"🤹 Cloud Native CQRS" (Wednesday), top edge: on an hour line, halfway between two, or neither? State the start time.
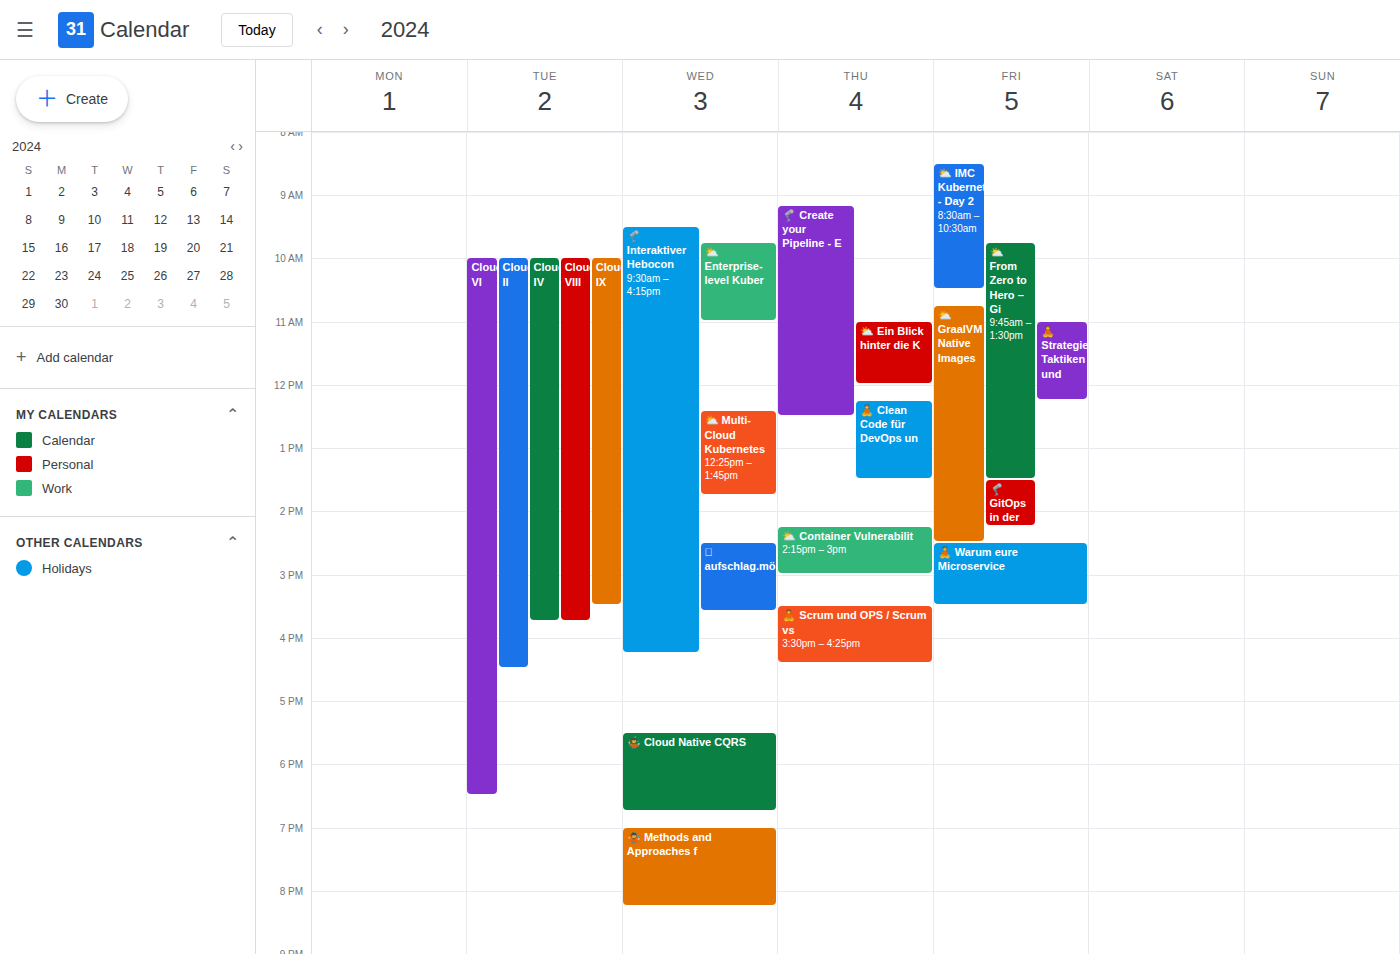
5:30 PM -- halfway between the 5 PM and 6 PM lines.